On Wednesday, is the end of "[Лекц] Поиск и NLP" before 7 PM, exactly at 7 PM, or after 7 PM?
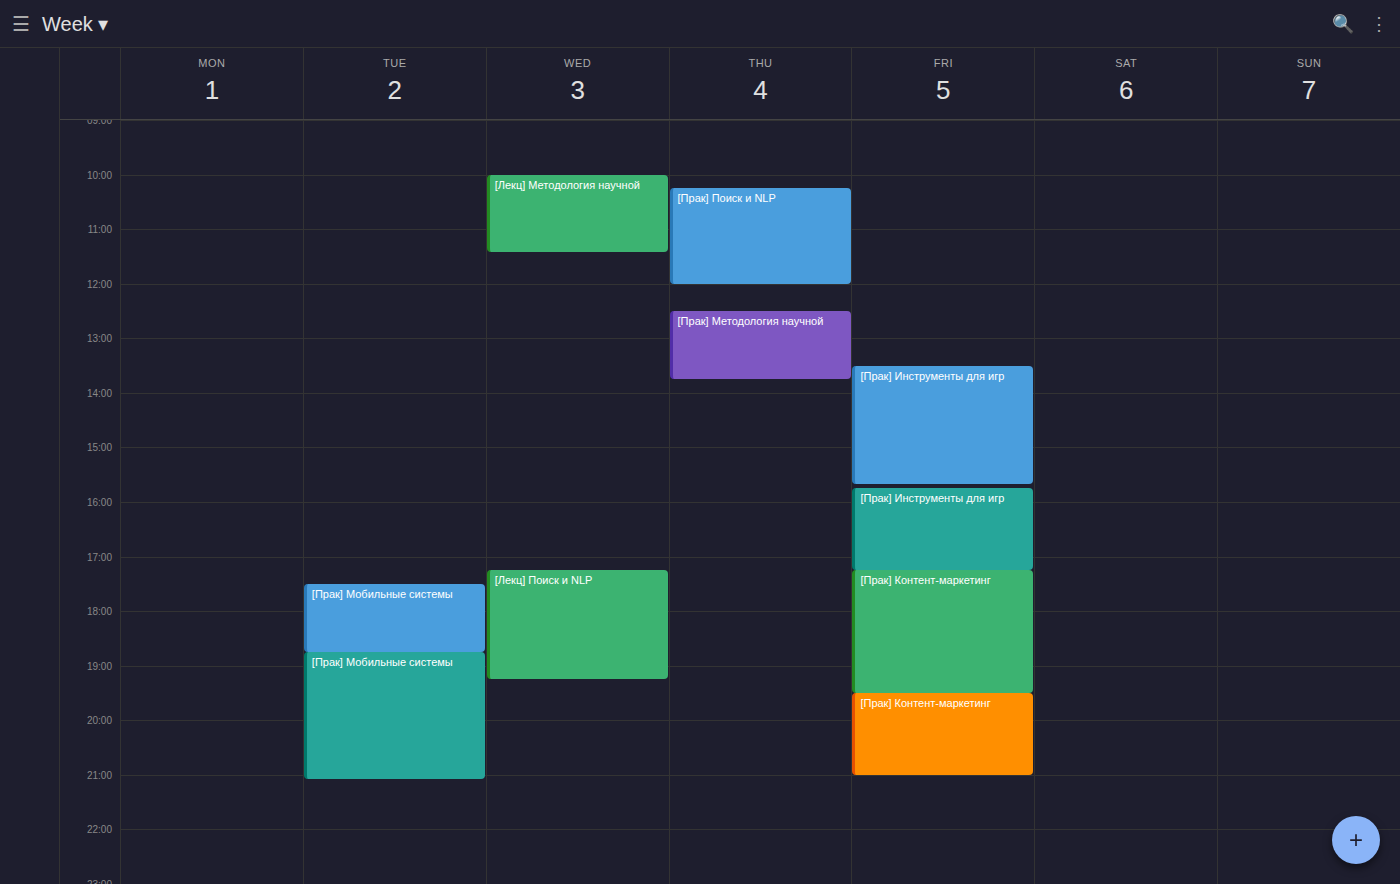
7:15 PM -- after 7 PM, 15 minutes below the 7 PM line.